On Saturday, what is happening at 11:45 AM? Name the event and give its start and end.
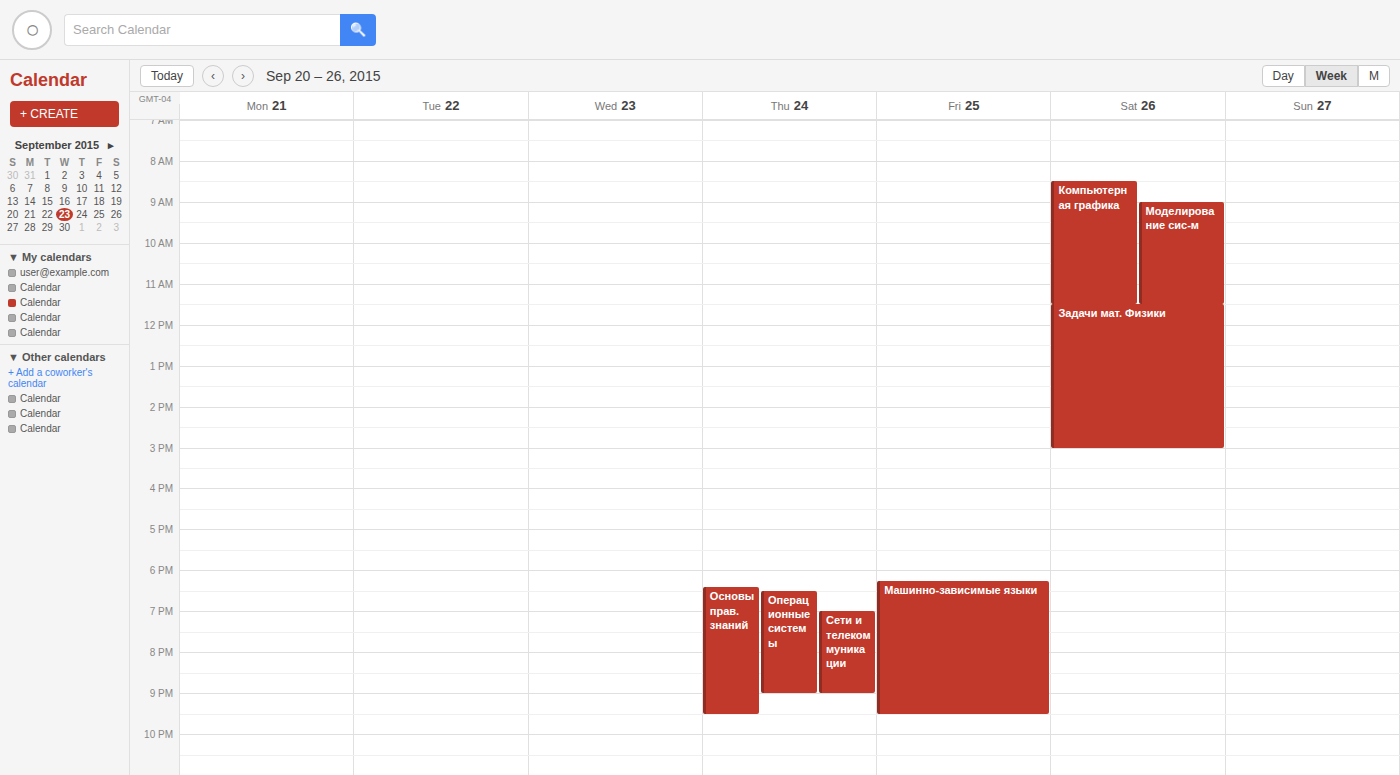
"Задачи мат. Физики", 11:30 AM to 3:00 PM